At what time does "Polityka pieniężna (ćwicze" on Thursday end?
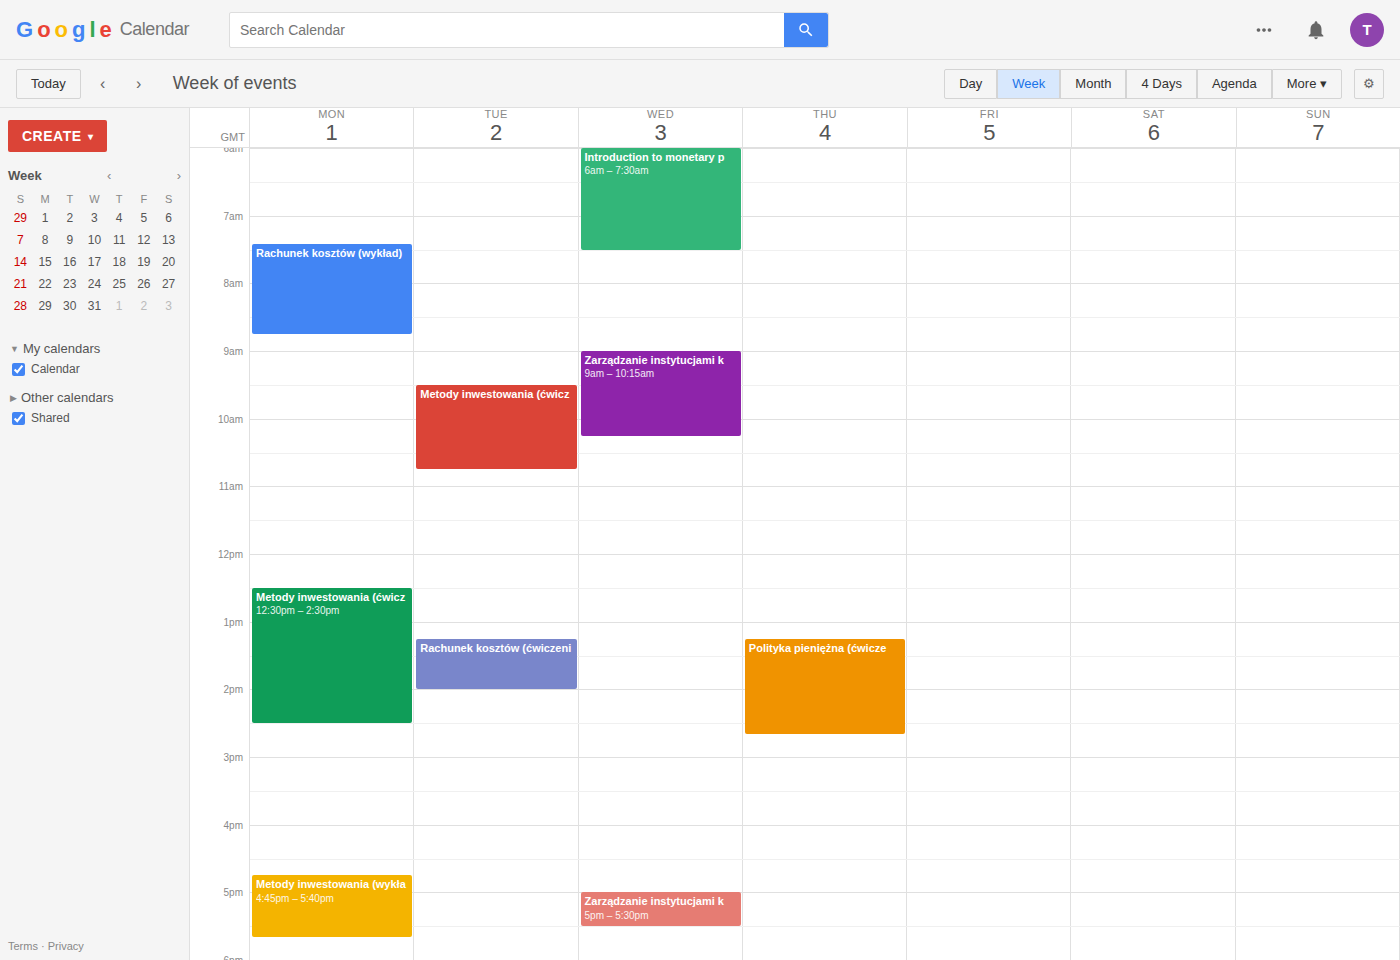
2:40 PM